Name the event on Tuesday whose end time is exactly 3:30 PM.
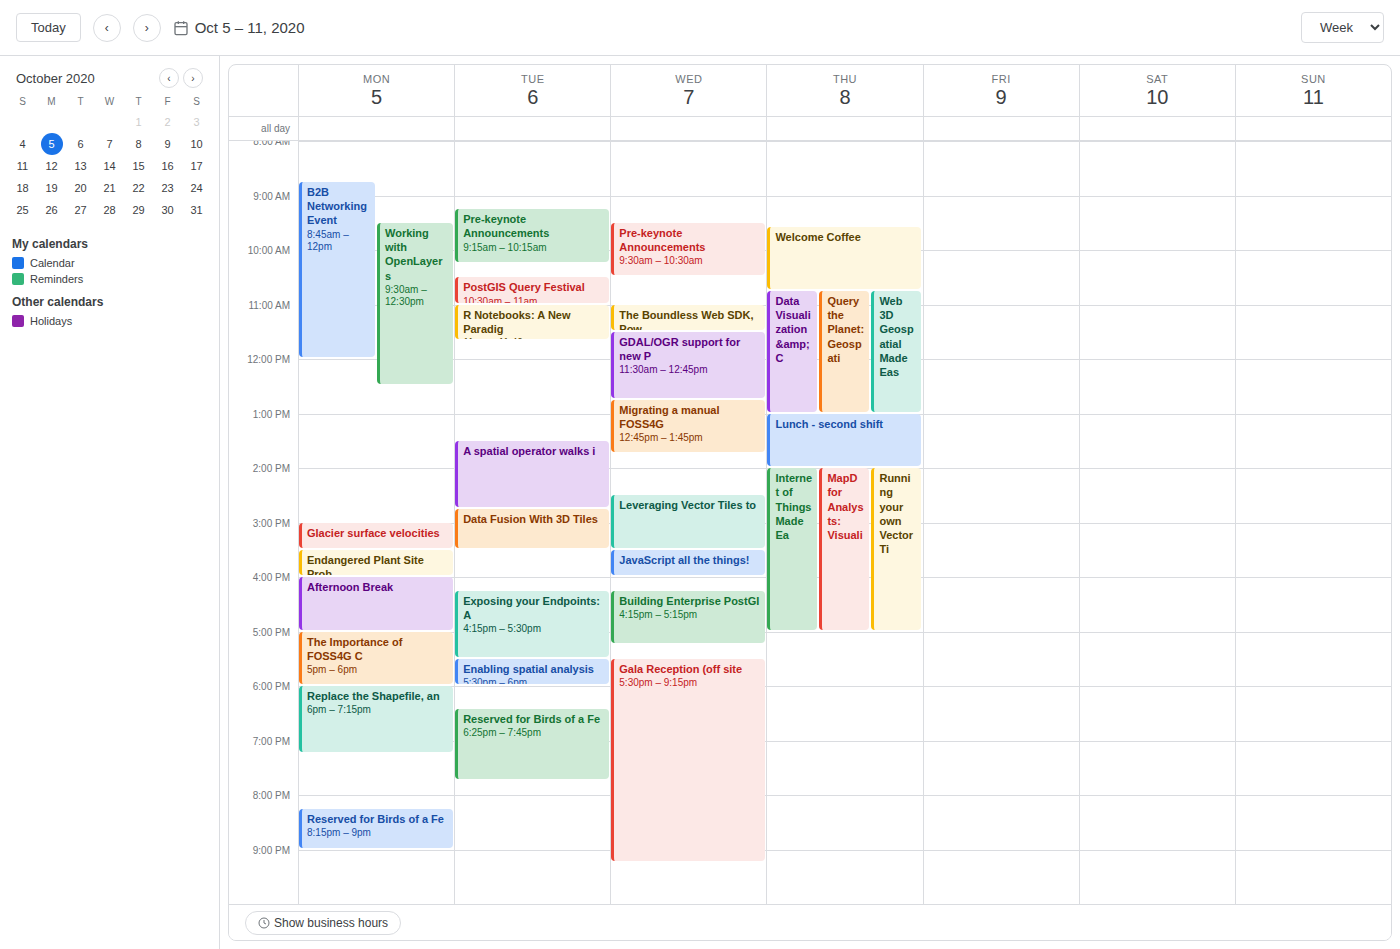
"Data Fusion With 3D Tiles"